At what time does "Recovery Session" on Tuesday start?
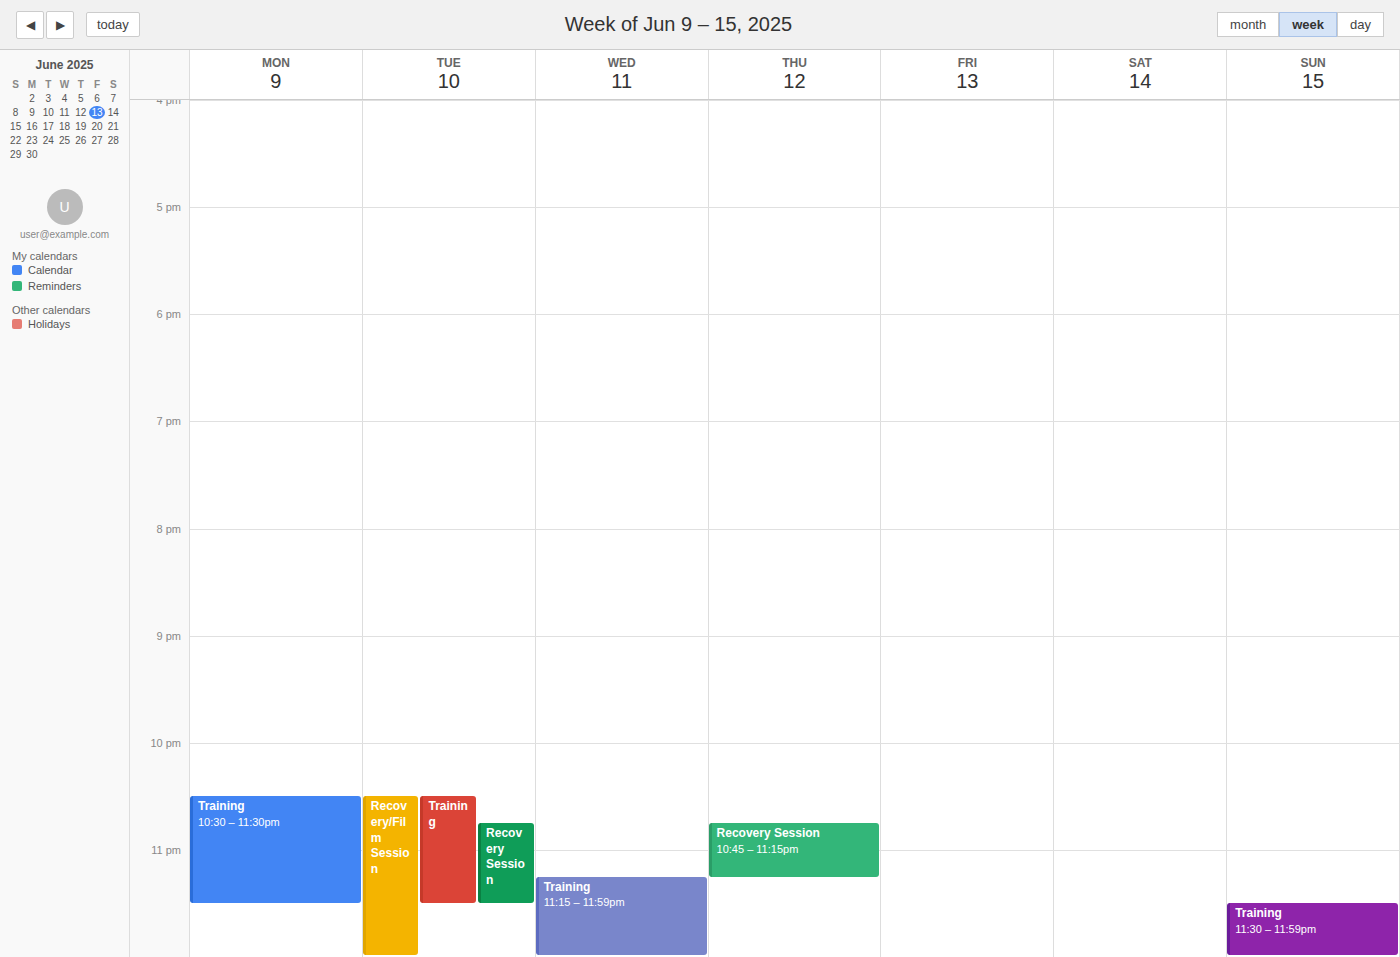
22:45